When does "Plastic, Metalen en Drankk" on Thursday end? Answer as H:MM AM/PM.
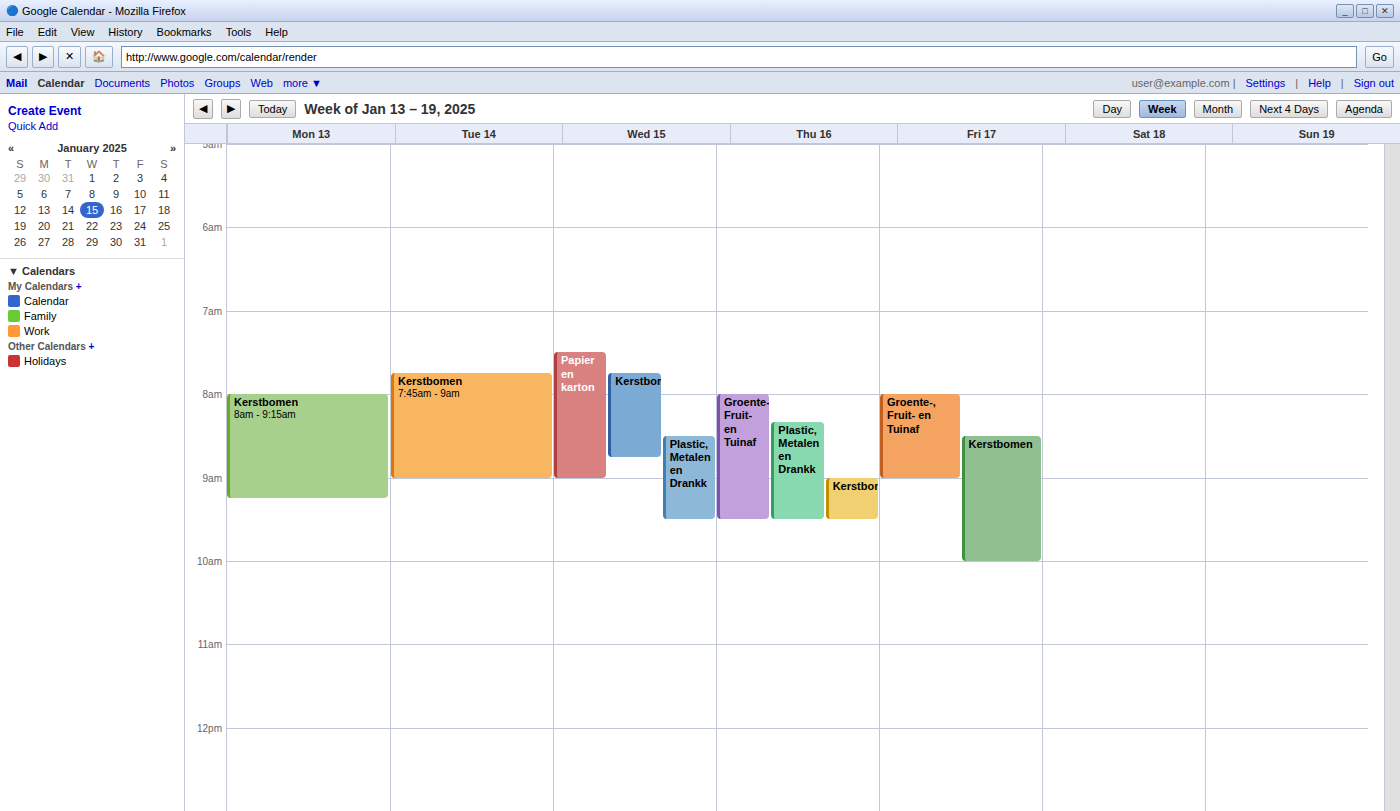
9:30 AM